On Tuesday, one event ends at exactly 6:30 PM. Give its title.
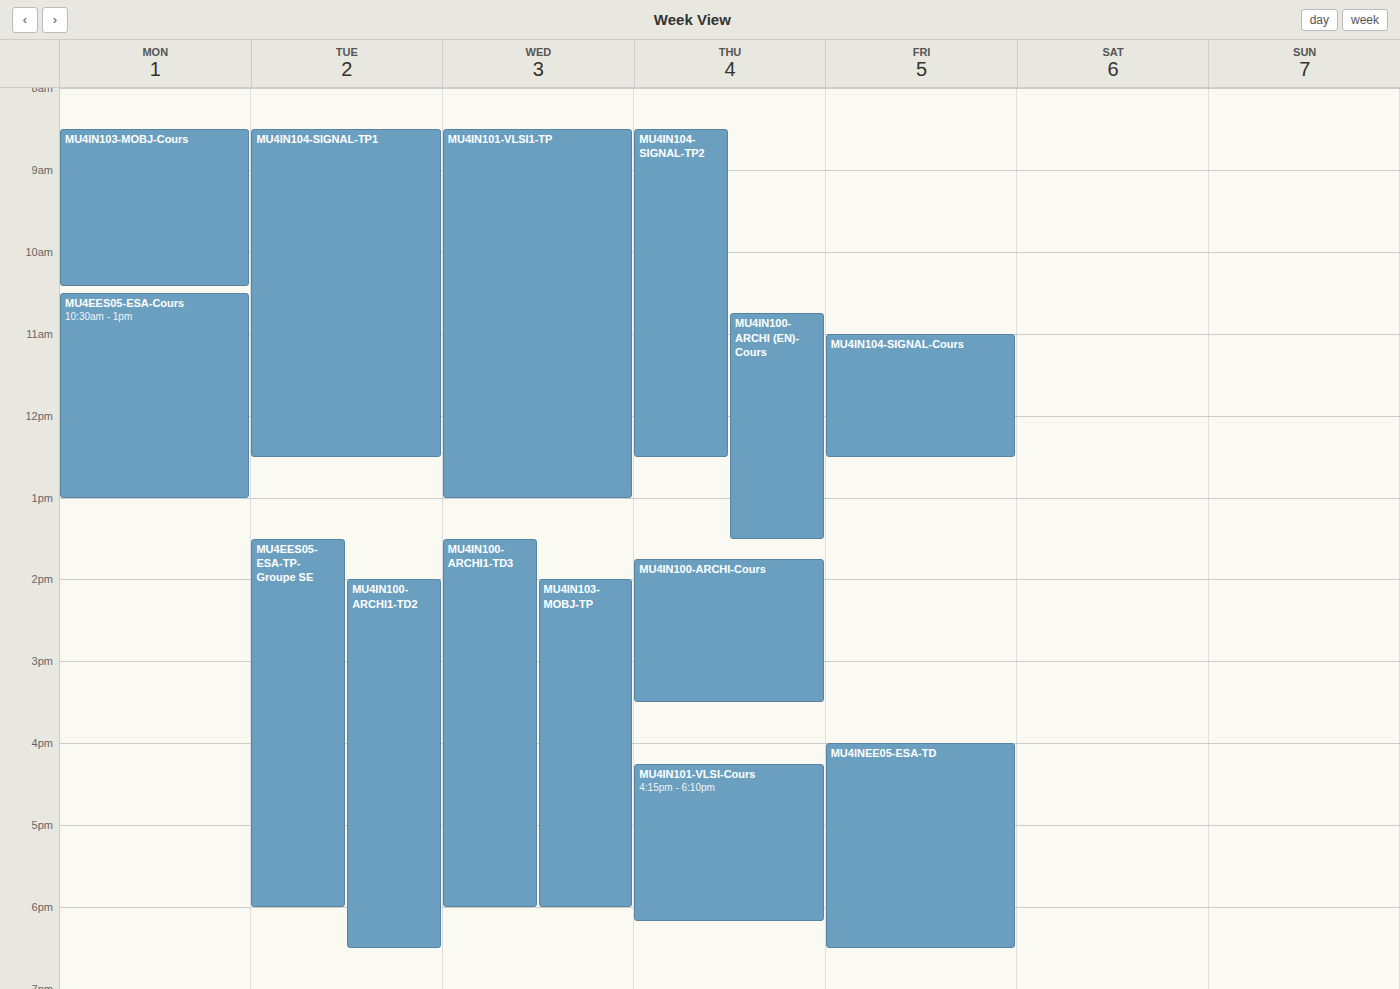
"MU4IN100-ARCHI1-TD2"